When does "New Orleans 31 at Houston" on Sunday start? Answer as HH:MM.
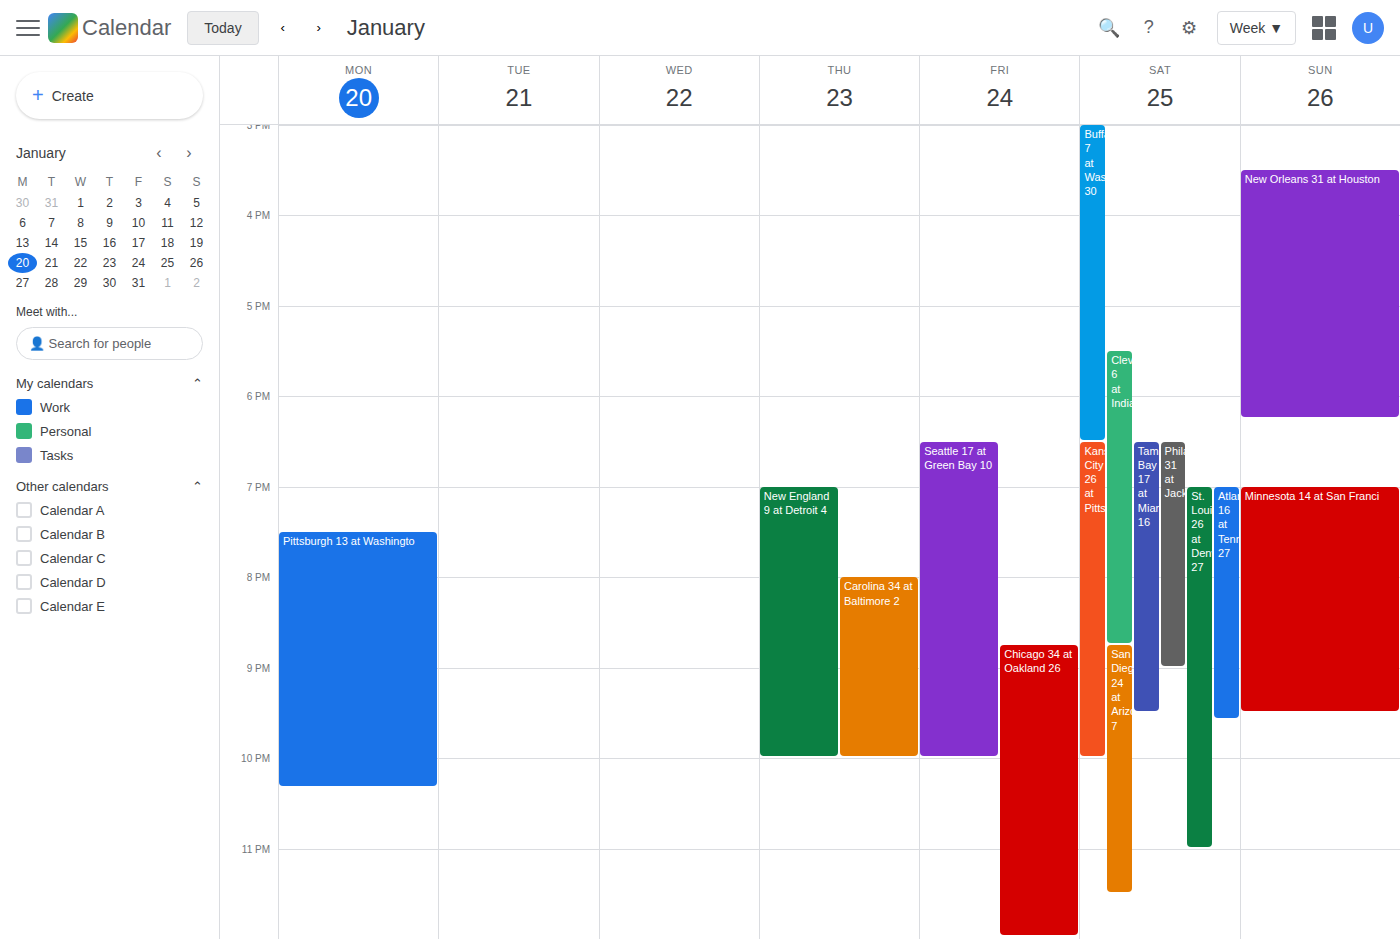
15:30